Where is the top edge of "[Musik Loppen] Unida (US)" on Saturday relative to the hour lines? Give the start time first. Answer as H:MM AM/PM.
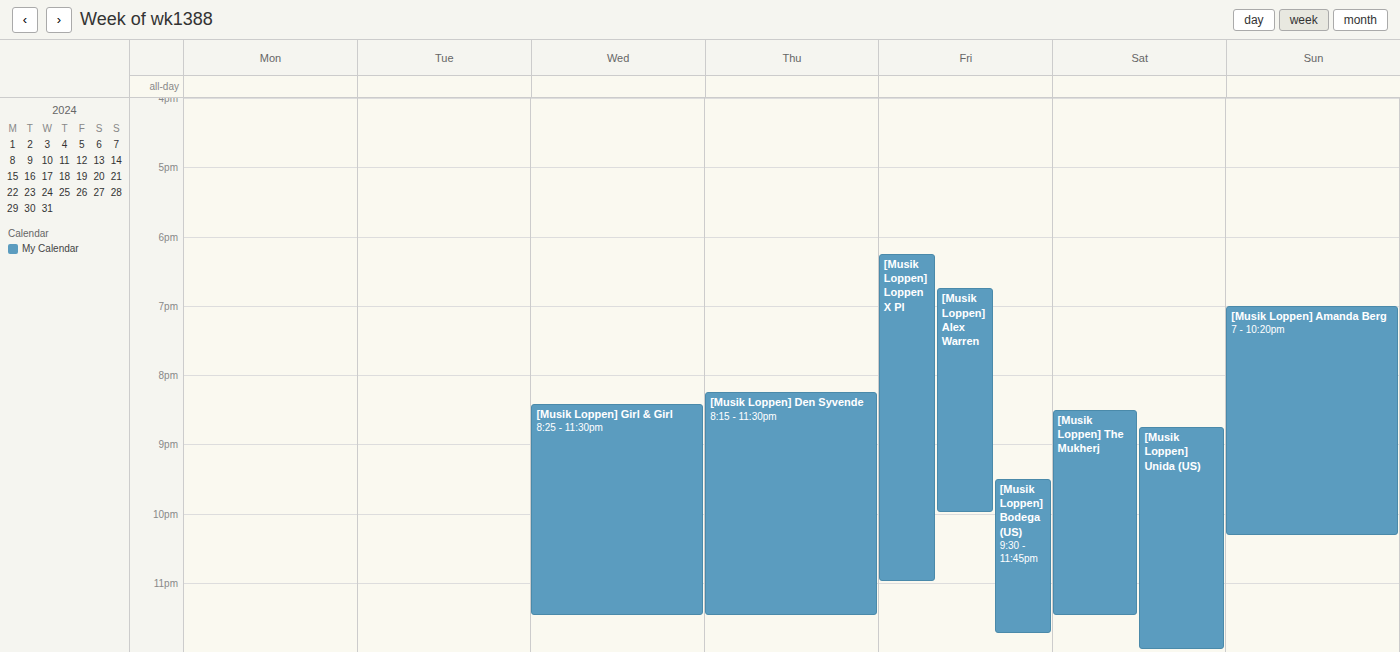
8:45 PM -- neither: three quarters of the way from the 8 PM line to the 9 PM line.